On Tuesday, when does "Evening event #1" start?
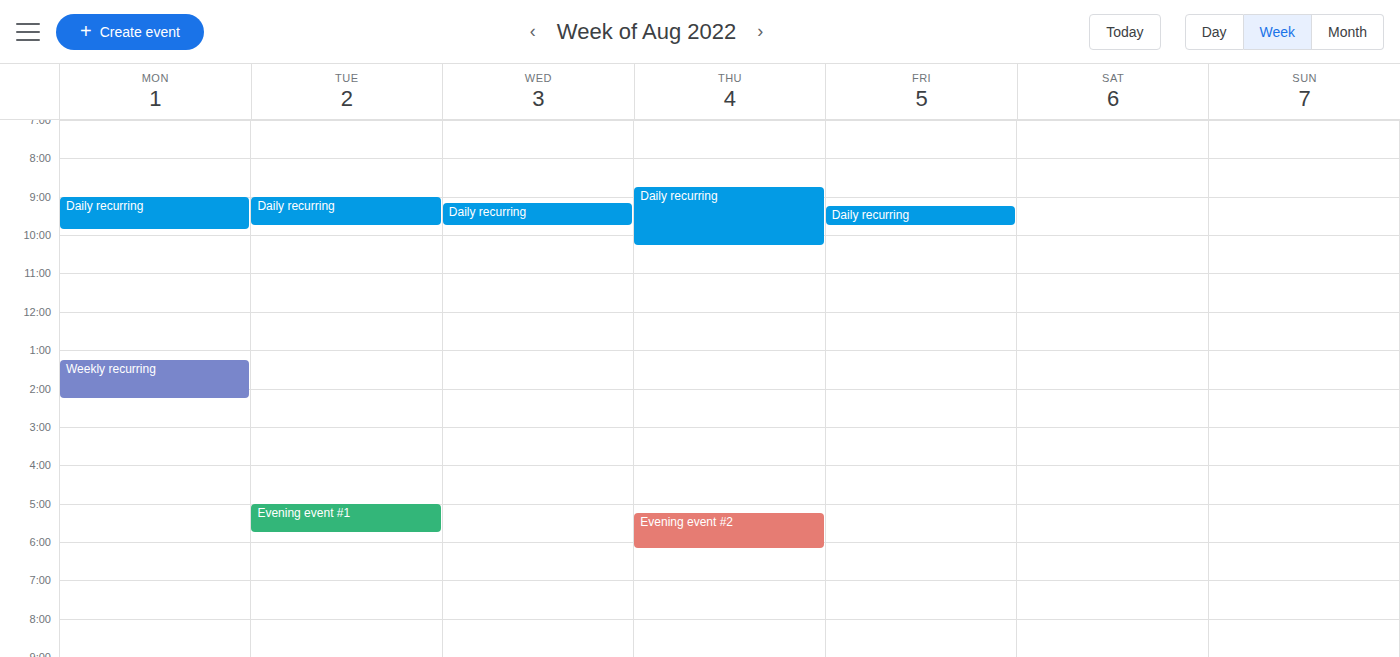
5:00 PM